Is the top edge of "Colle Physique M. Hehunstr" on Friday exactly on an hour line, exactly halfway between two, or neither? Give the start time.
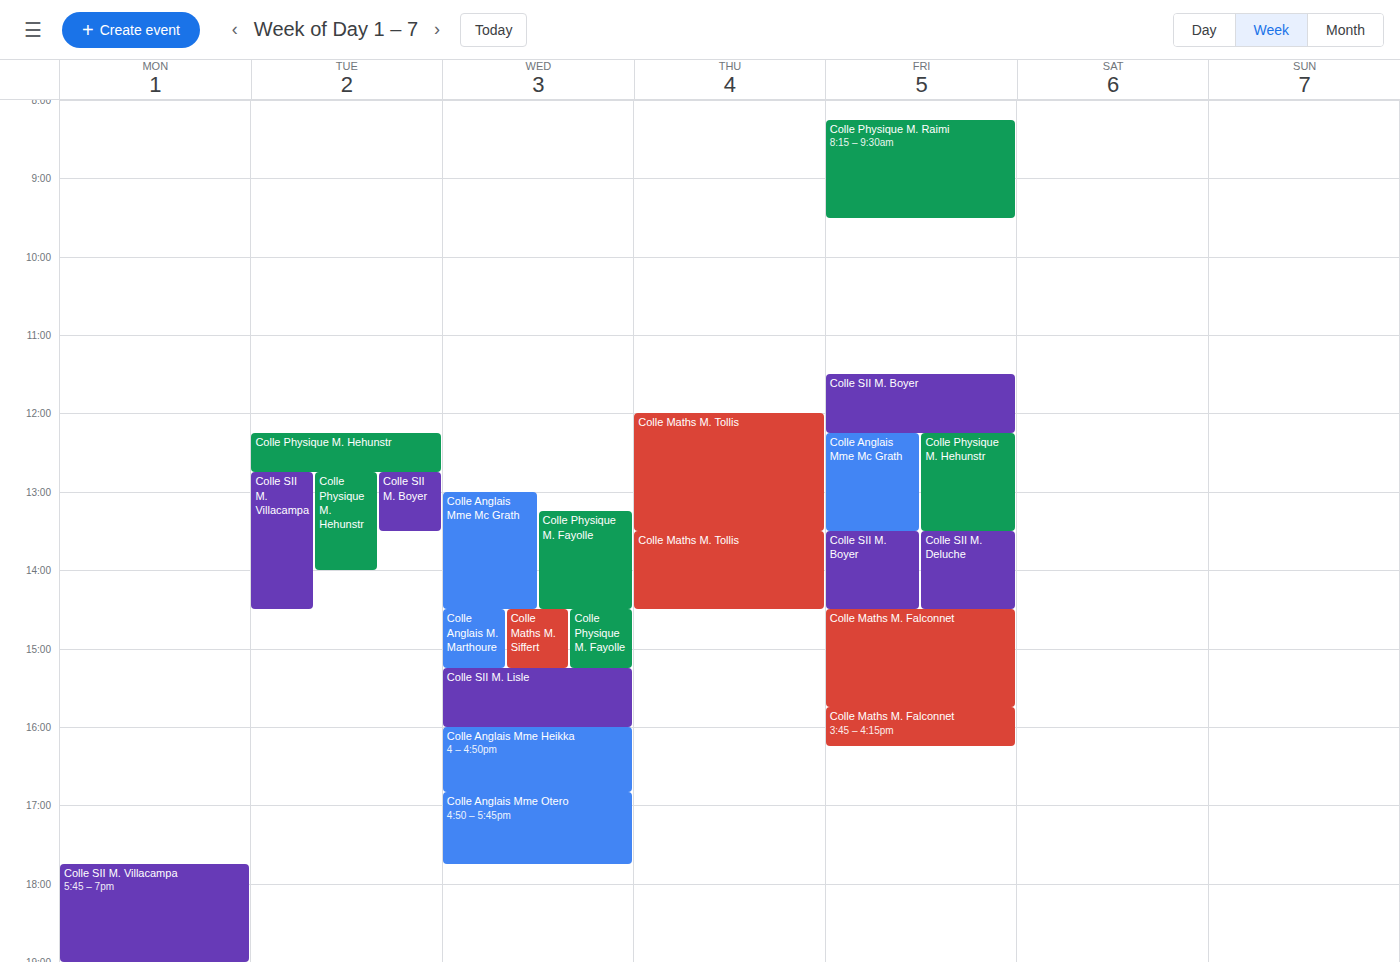
12:15 PM -- neither: a quarter of the way from the 12 PM line to the 1 PM line.